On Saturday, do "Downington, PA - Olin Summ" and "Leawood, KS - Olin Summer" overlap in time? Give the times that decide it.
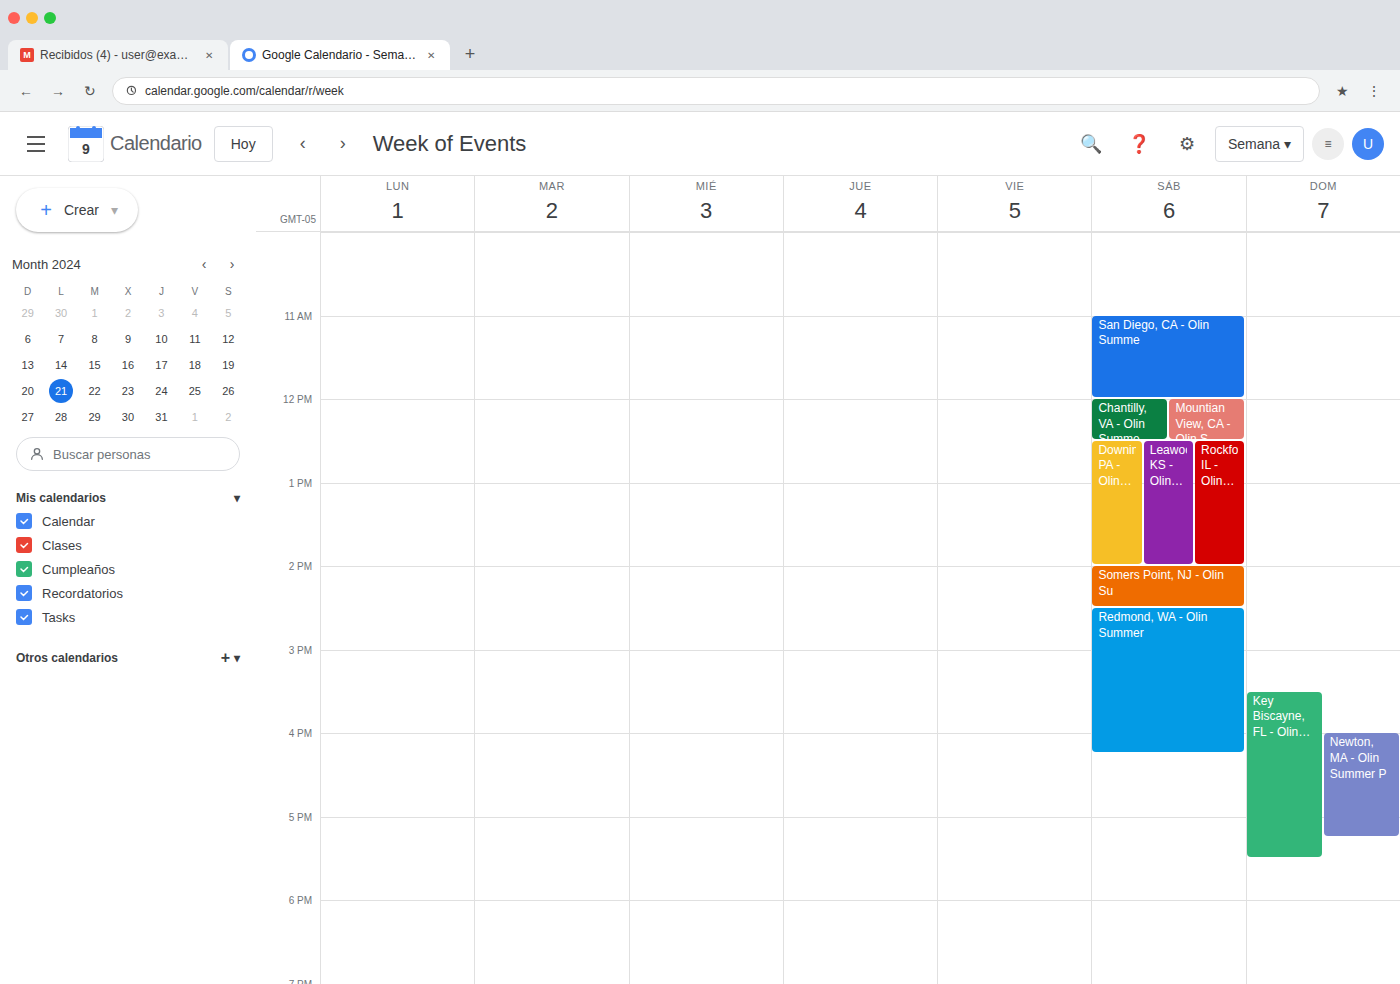
"Downington, PA - Olin Summ" runs 12:30 PM to 2:00 PM, inside "Leawood, KS - Olin Summer" -- they overlap.